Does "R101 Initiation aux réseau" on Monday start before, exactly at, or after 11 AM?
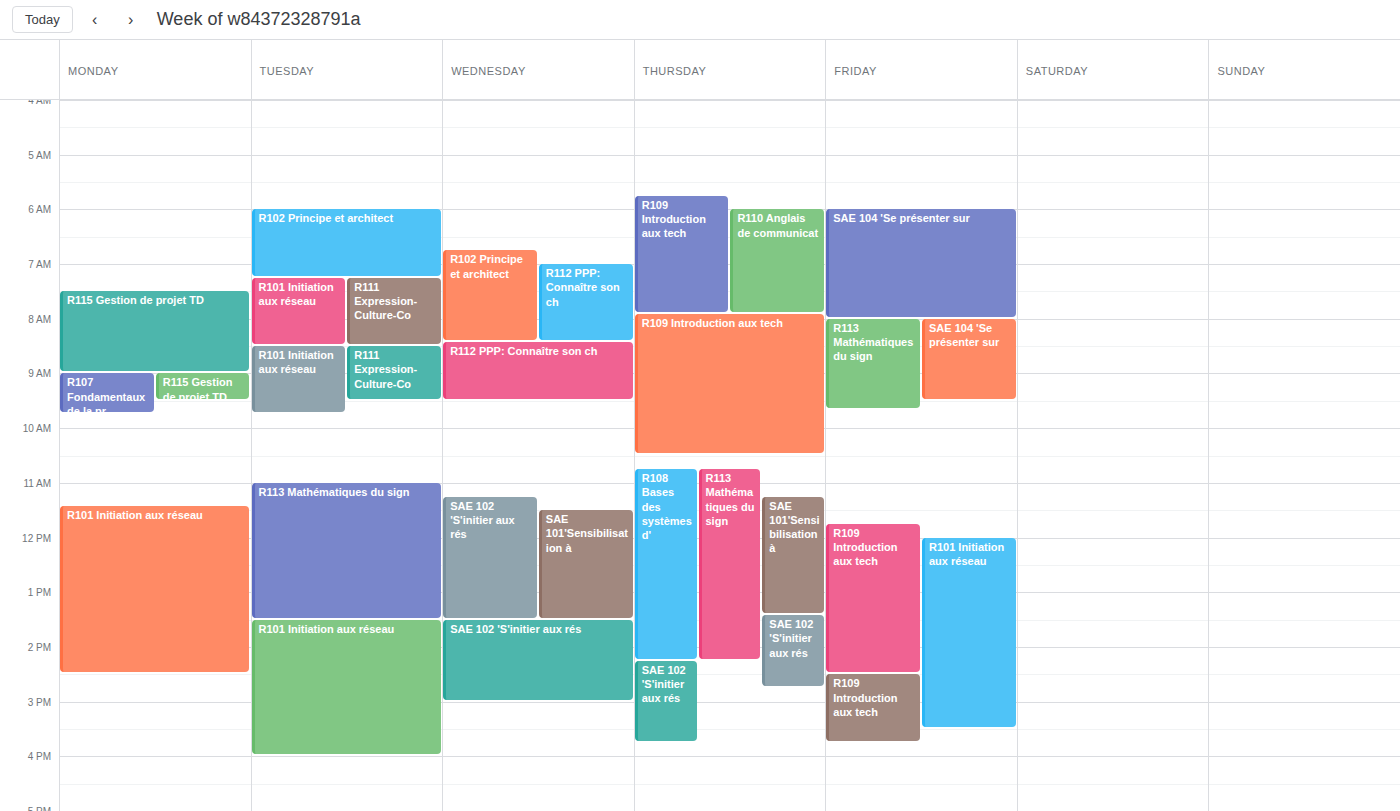
11:25 AM -- after 11 AM, 25 minutes below the 11 AM line.